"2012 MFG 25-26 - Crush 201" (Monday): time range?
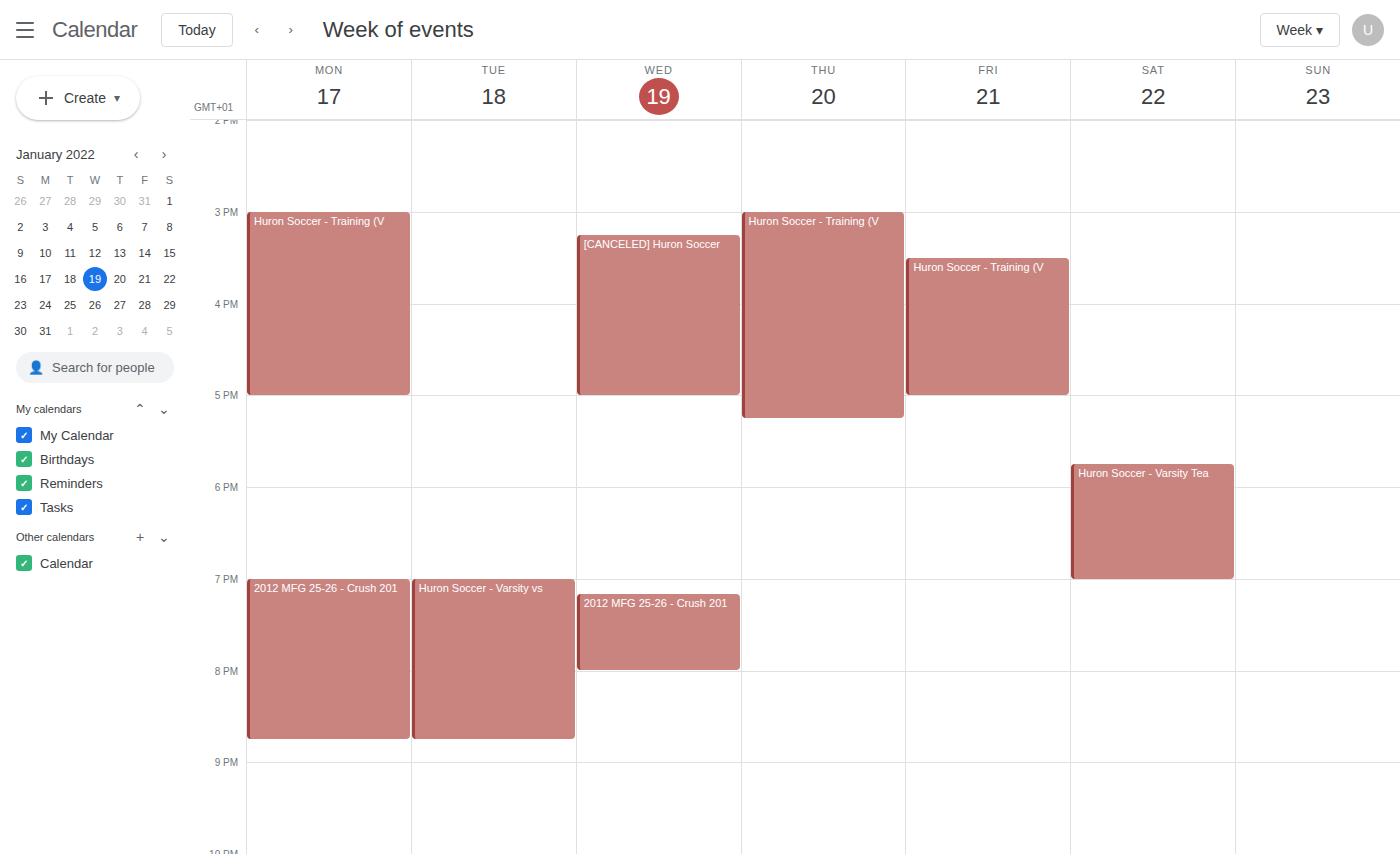
7:00 PM to 8:45 PM